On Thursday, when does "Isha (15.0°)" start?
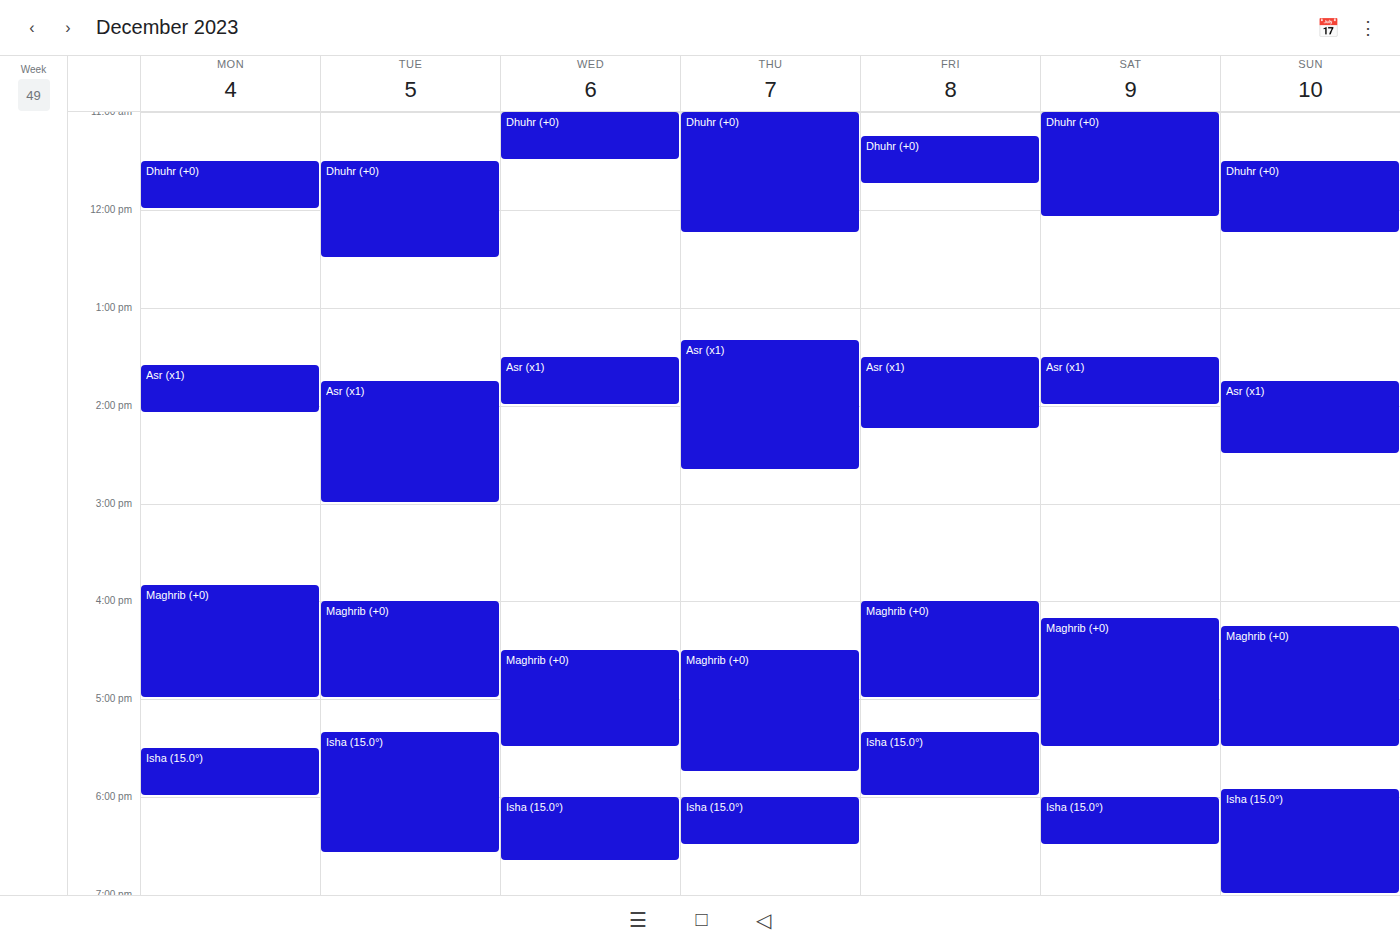
18:00